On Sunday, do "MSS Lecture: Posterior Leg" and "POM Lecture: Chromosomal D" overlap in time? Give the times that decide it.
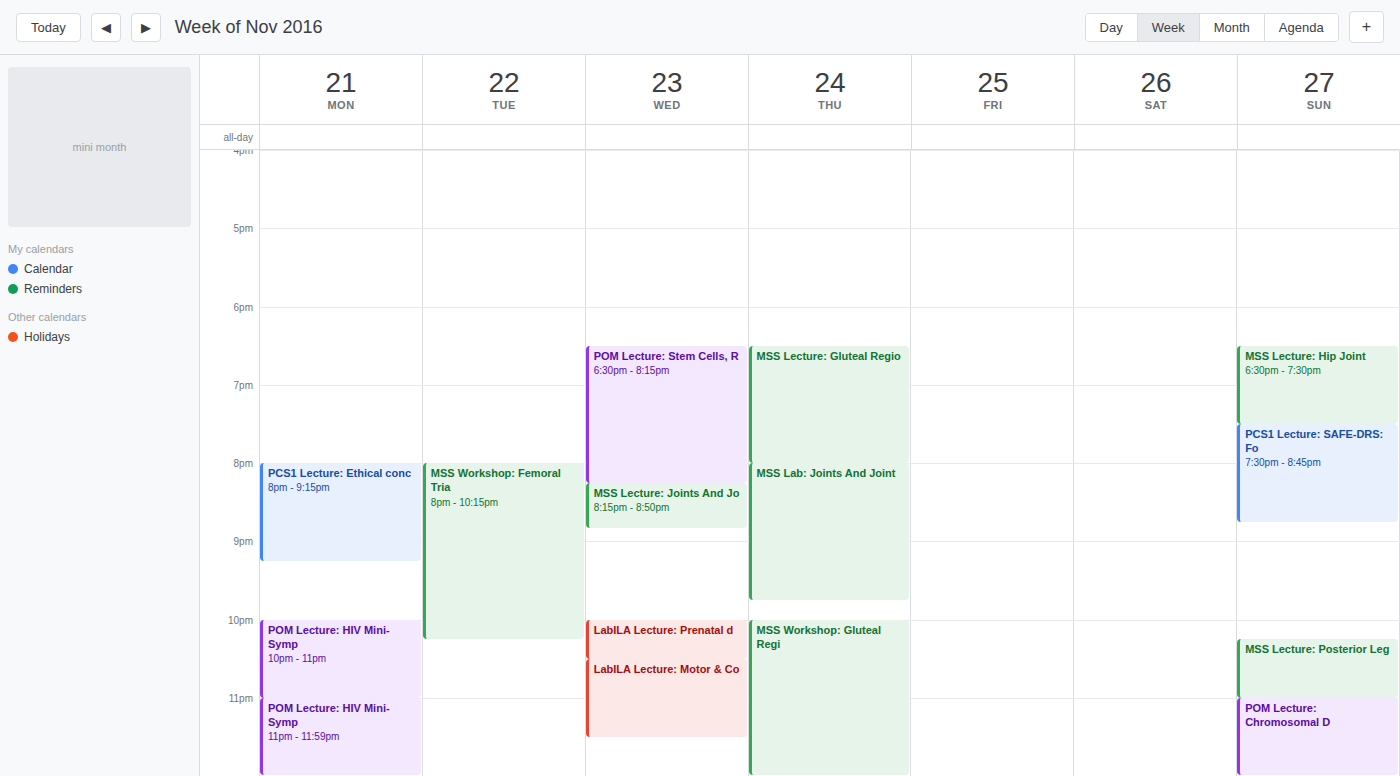
"MSS Lecture: Posterior Leg" ends at 11:00 PM, exactly when "POM Lecture: Chromosomal D" starts -- they touch but do not overlap.